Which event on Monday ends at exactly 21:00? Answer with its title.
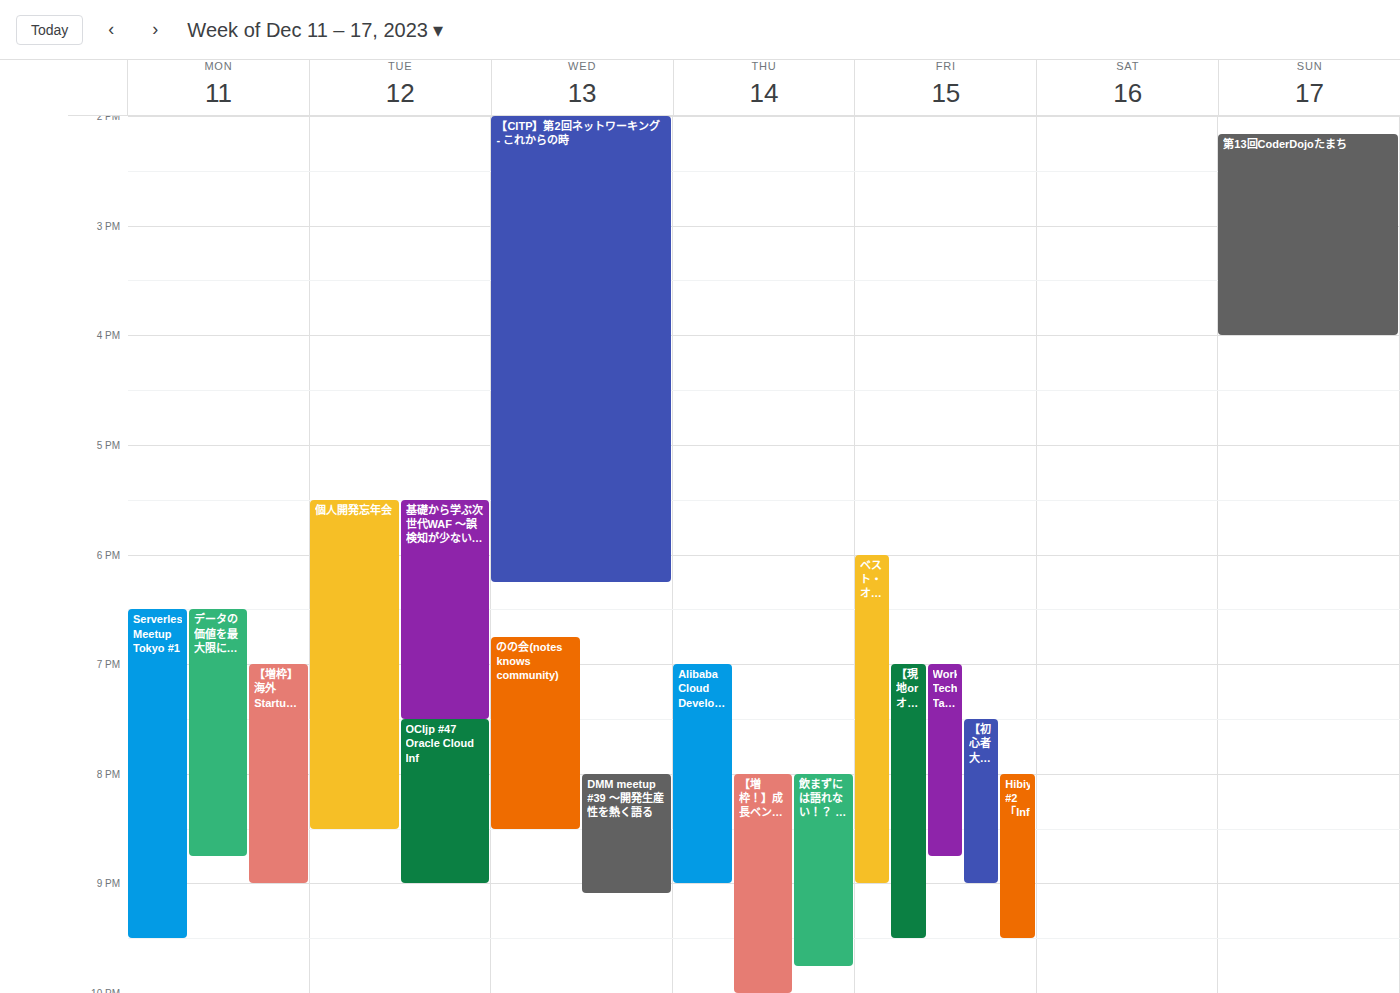
"【増枠】海外StartupのCPOとラクスルCPOが"